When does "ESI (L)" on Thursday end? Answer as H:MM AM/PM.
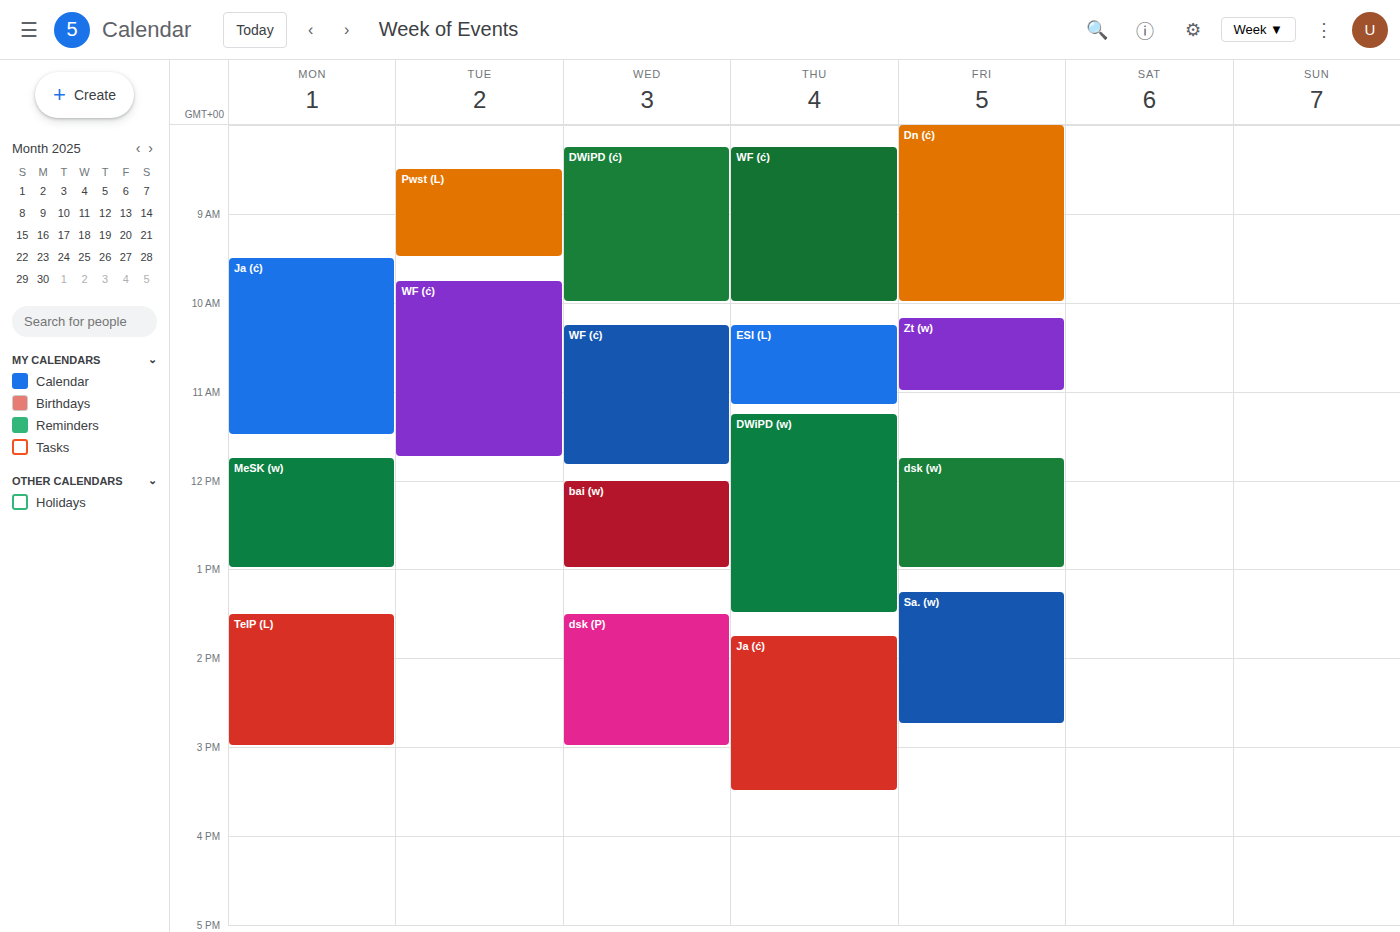
11:10 AM